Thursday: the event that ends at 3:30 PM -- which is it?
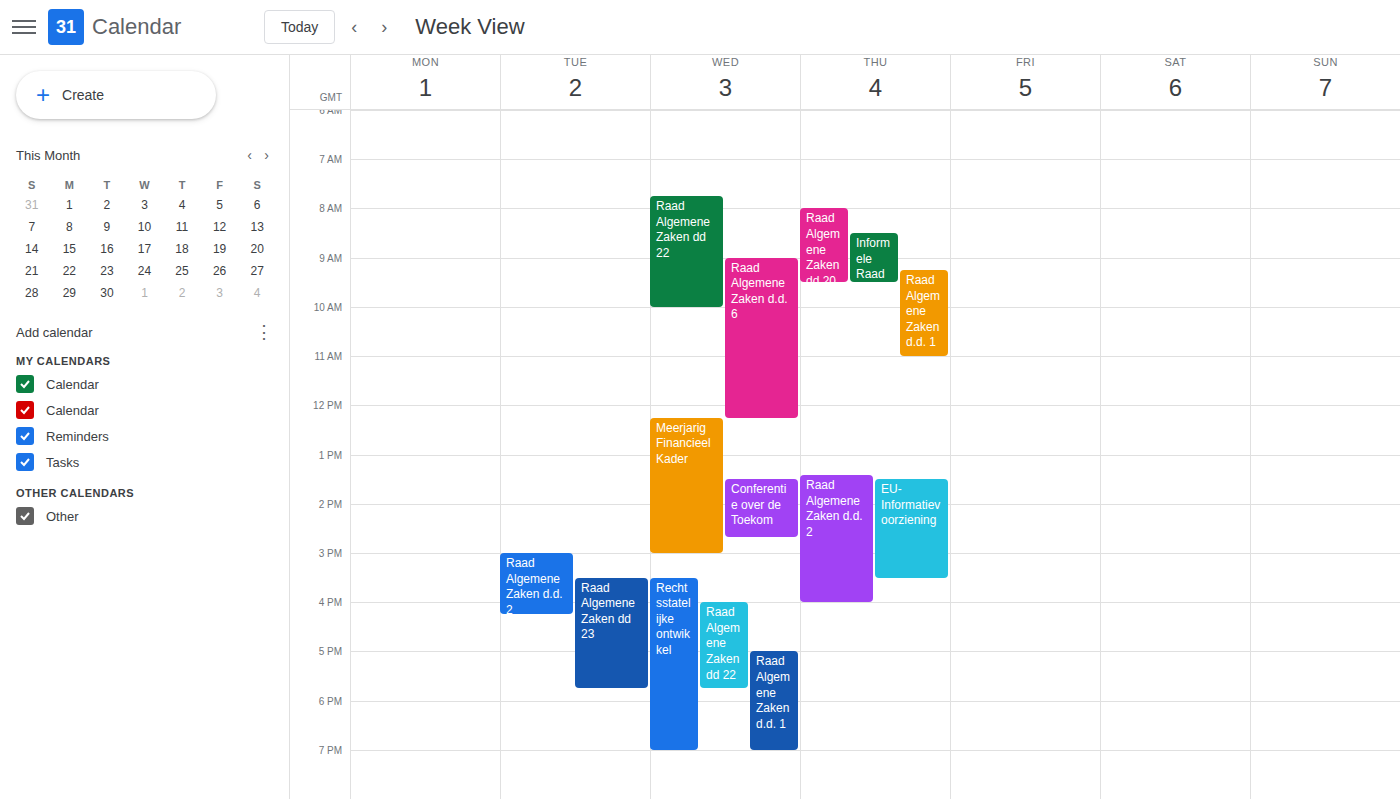
"EU-Informatievoorziening"